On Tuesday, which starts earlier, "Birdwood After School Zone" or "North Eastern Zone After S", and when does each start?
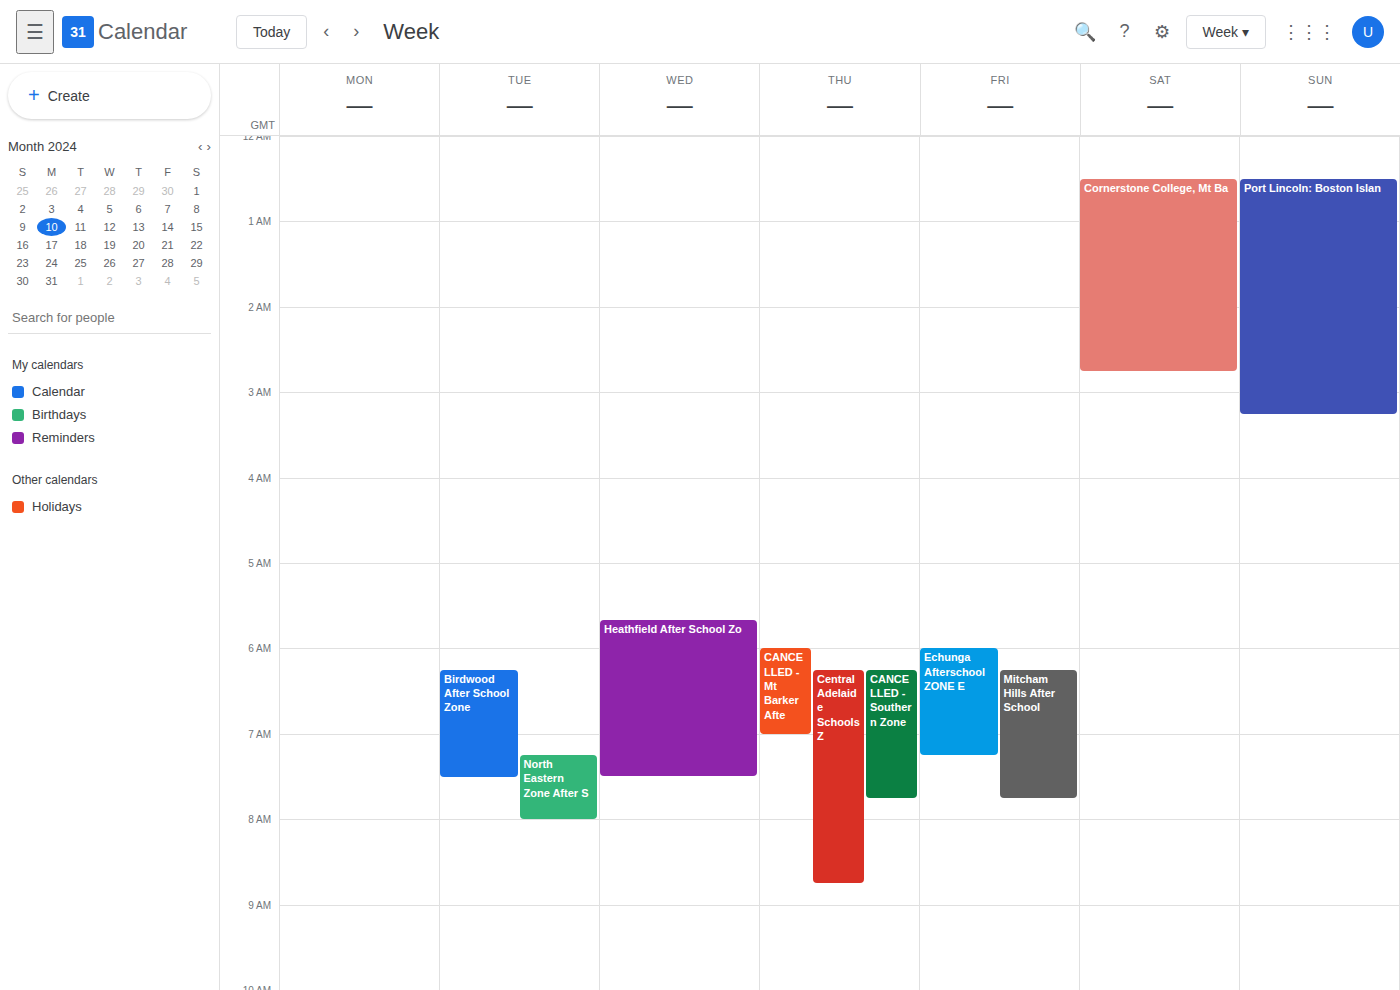
"Birdwood After School Zone" 6:15 AM; "North Eastern Zone After S" 7:15 AM.